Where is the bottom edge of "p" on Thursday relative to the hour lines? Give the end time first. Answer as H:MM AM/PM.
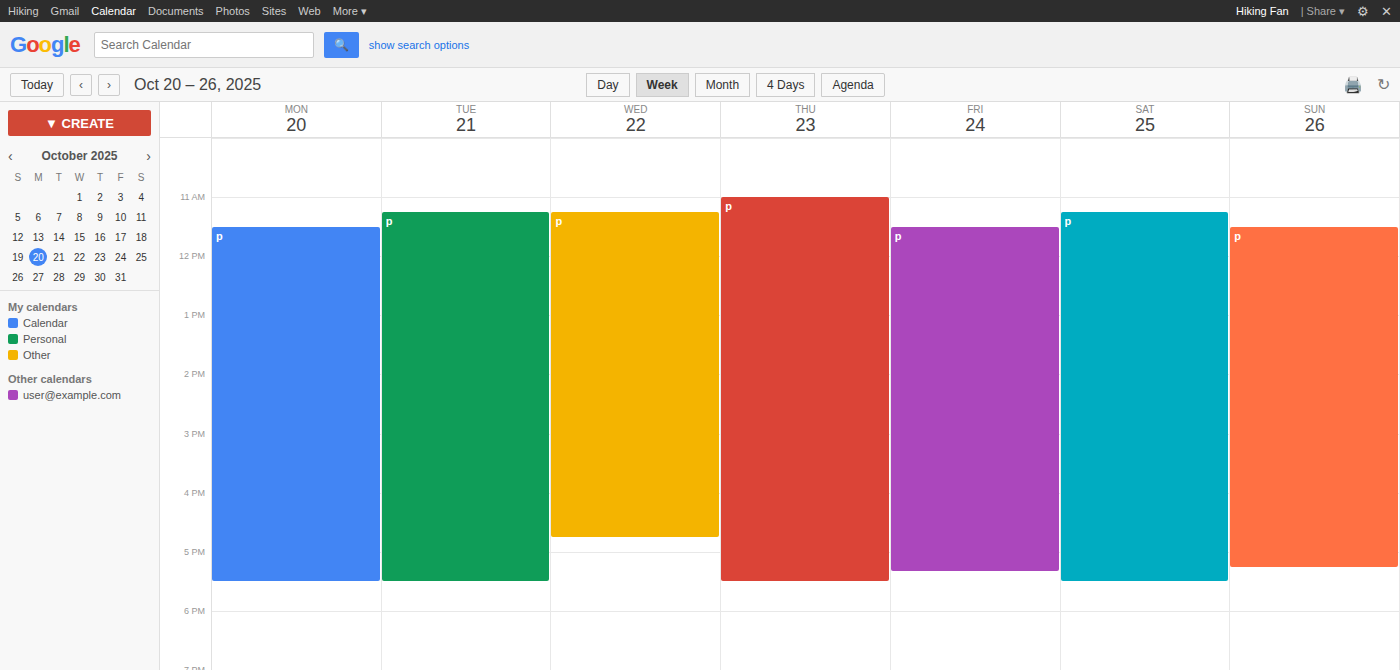
5:30 PM -- halfway between the 5 PM and 6 PM lines.